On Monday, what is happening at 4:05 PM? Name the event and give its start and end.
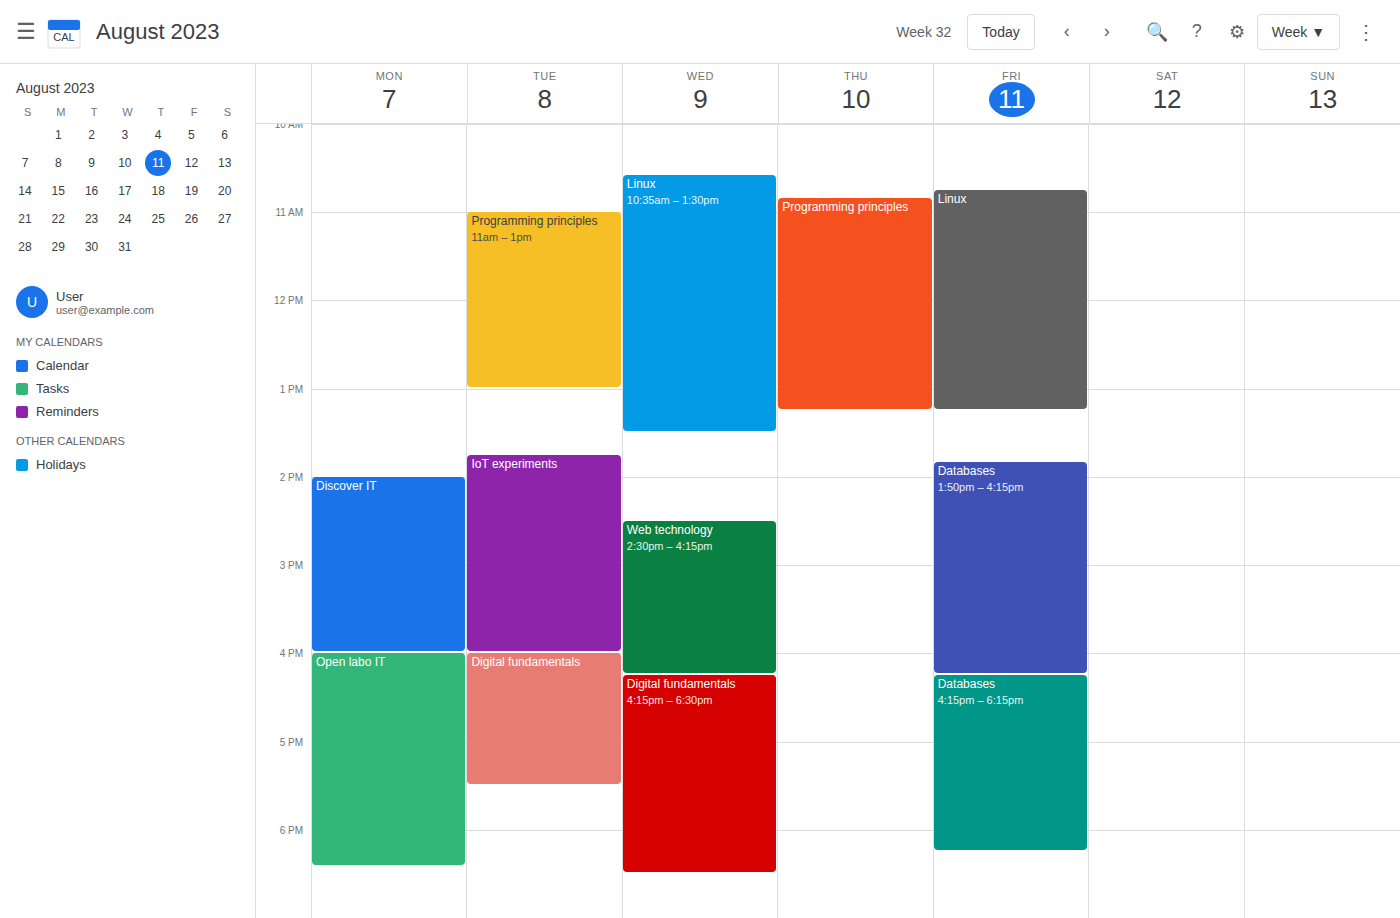
"Open labo IT", 4:00 PM to 6:25 PM